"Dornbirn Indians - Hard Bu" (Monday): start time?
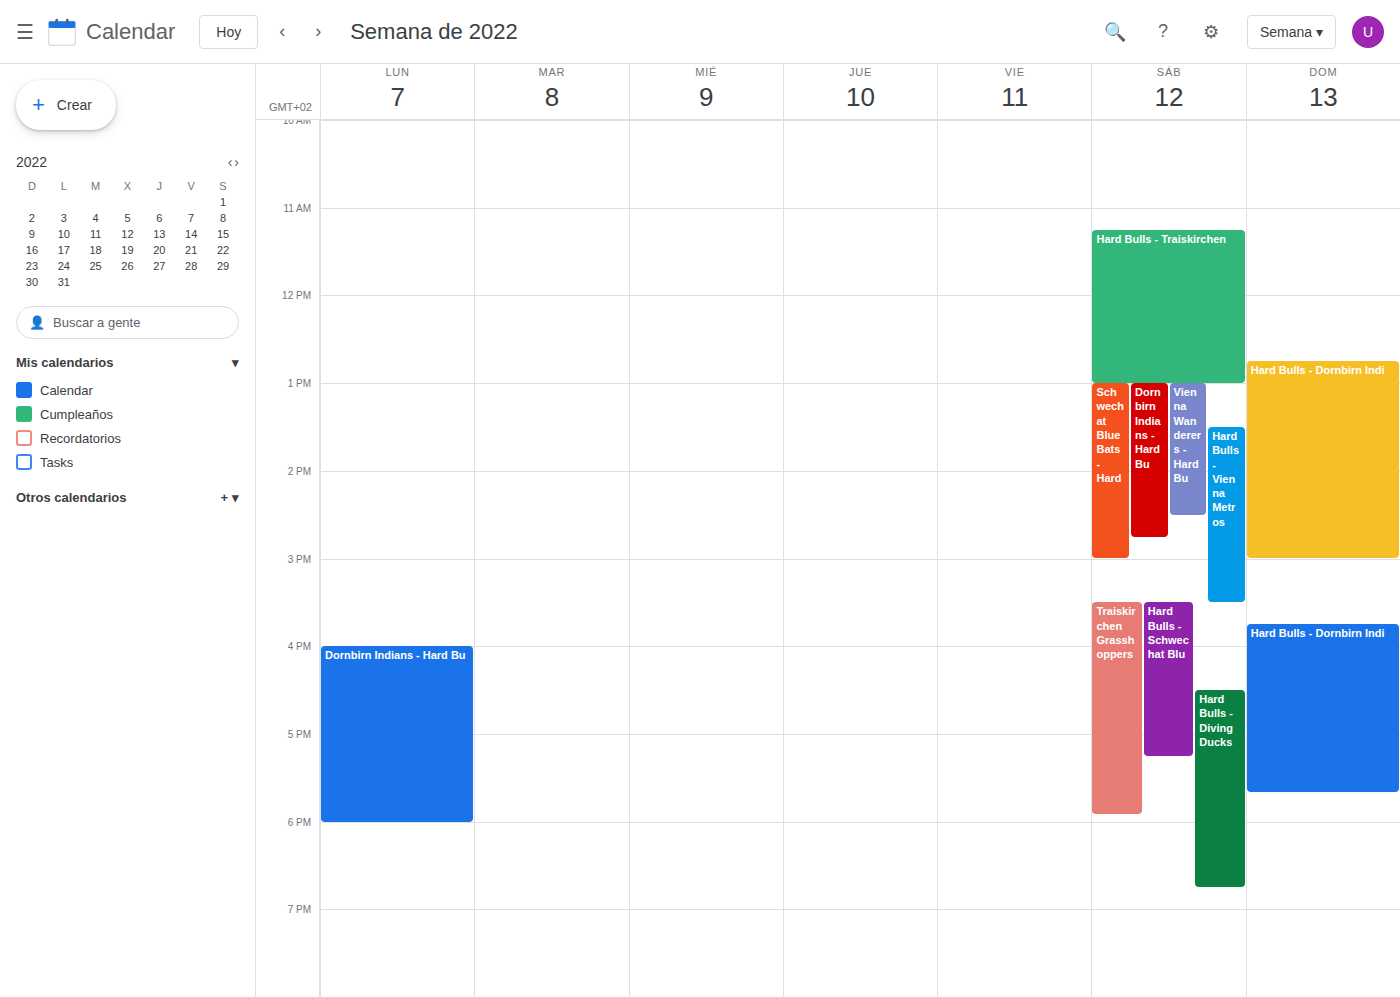
4:00 PM